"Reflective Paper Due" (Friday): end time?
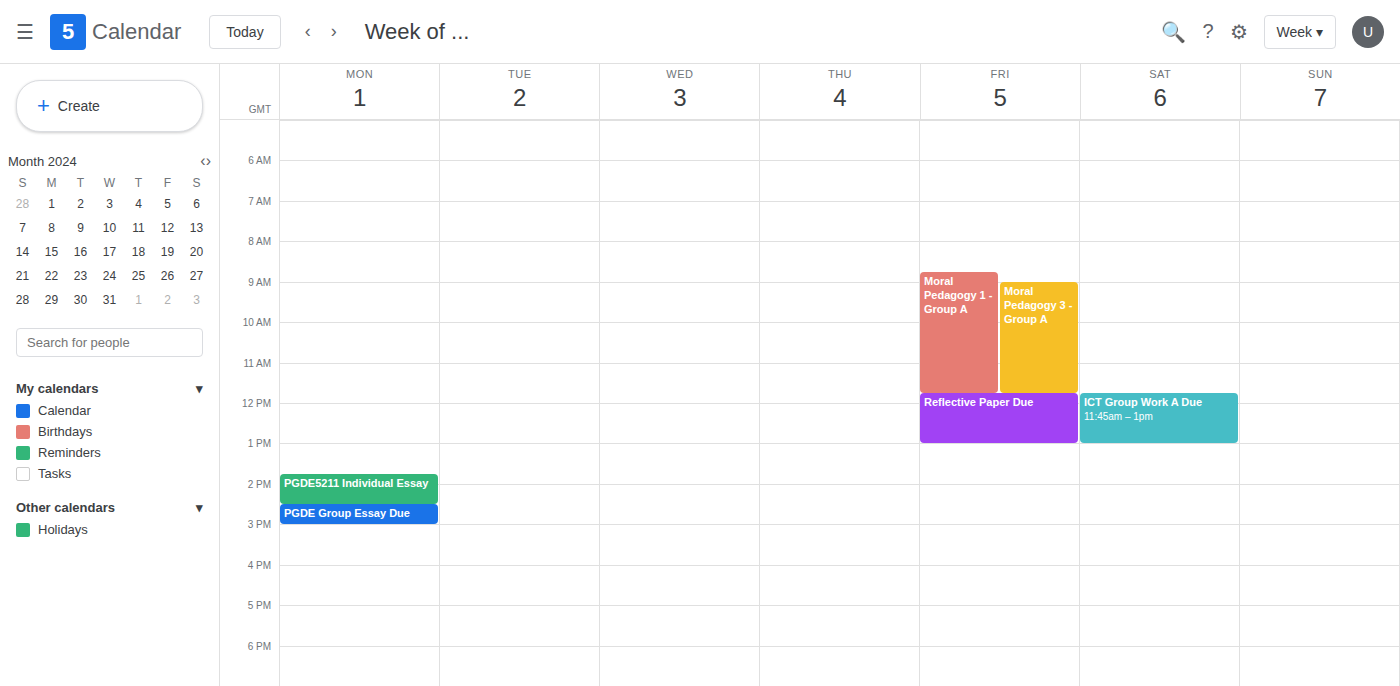
1:00 PM